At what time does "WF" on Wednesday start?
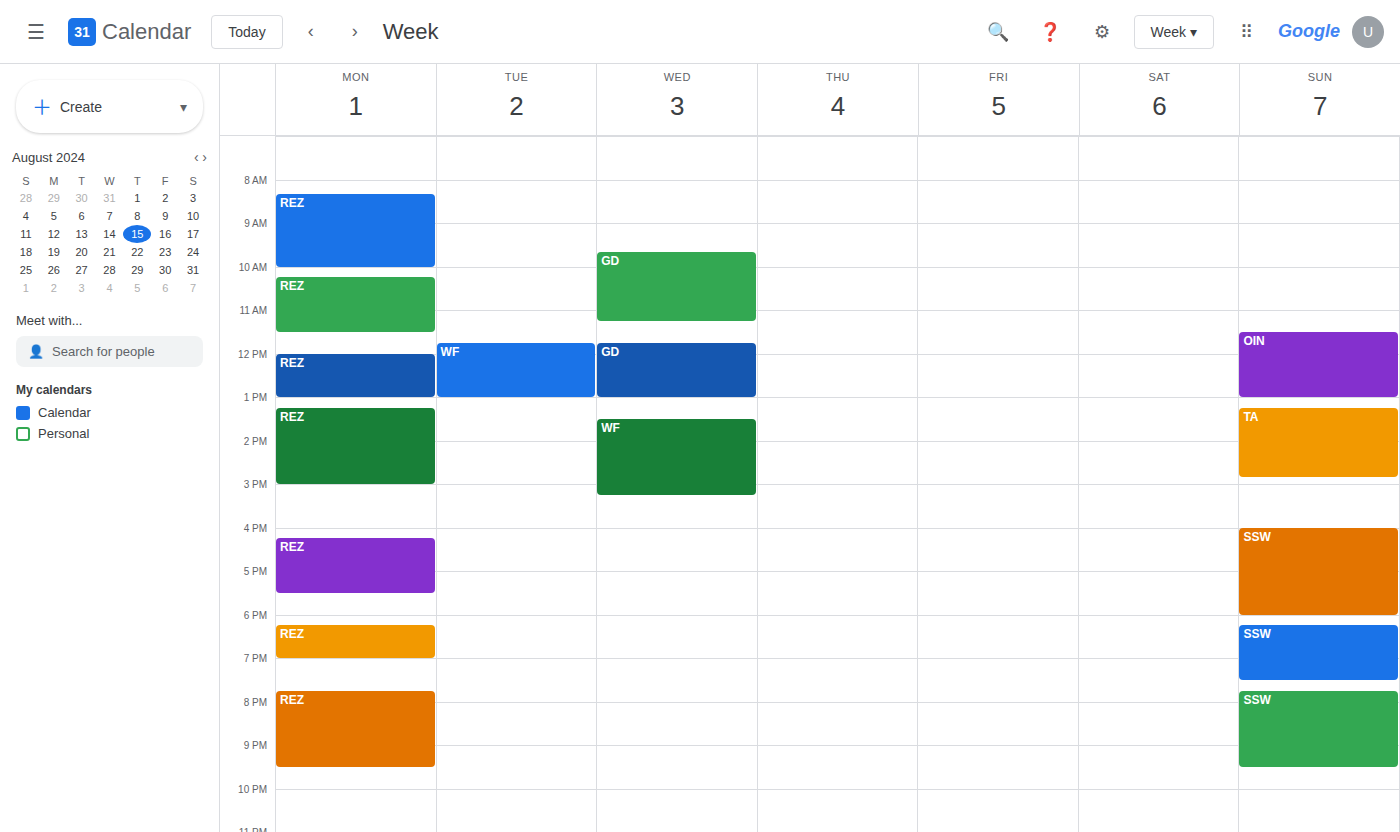
1:30 PM